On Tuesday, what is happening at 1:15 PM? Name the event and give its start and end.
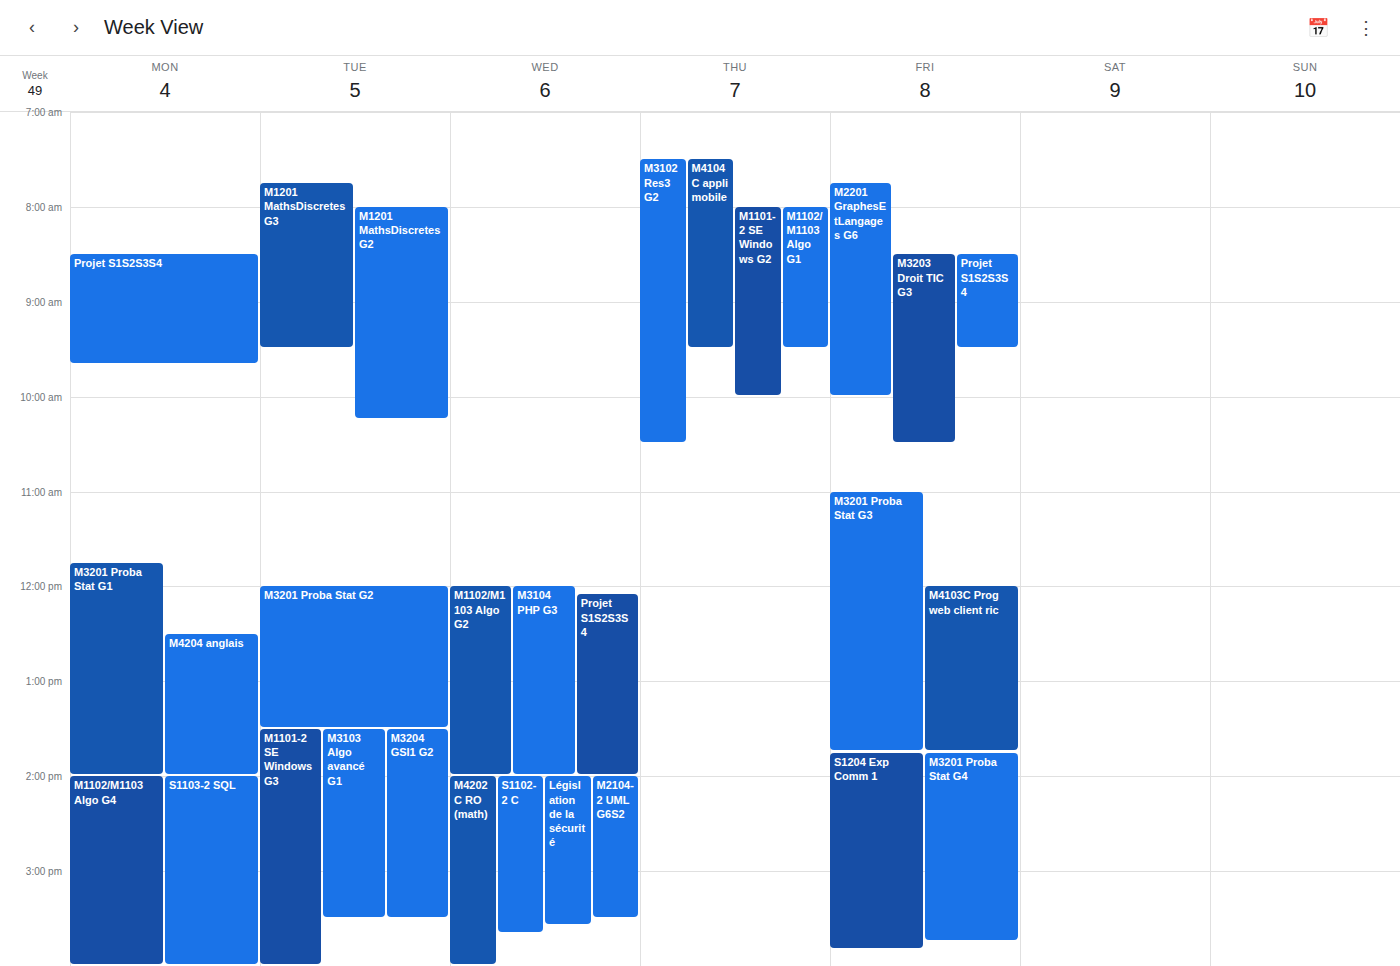
"M3201 Proba Stat G2", 12:00 PM to 1:30 PM